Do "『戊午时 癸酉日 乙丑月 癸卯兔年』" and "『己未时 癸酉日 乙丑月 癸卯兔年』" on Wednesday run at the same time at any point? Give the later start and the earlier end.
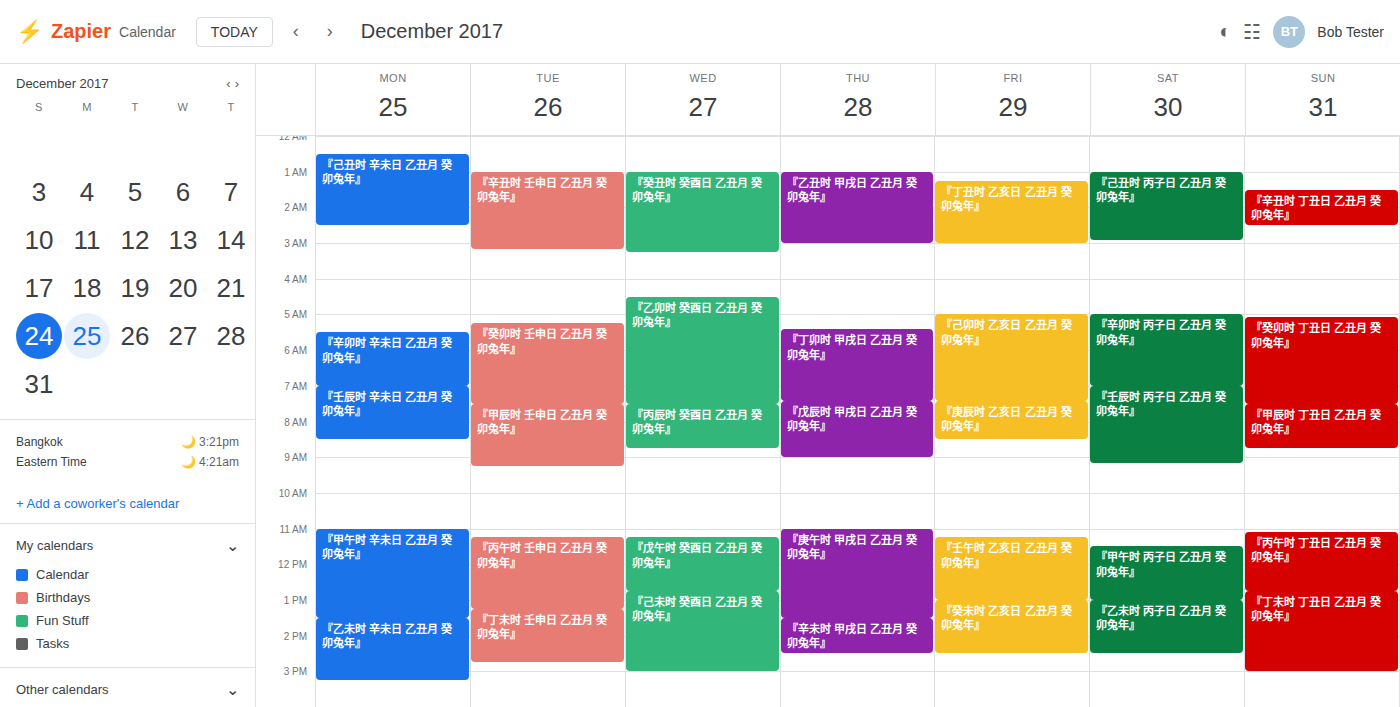
"『戊午时 癸酉日 乙丑月 癸卯兔年』" ends at 12:45 PM, exactly when "『己未时 癸酉日 乙丑月 癸卯兔年』" starts -- they touch but do not overlap.